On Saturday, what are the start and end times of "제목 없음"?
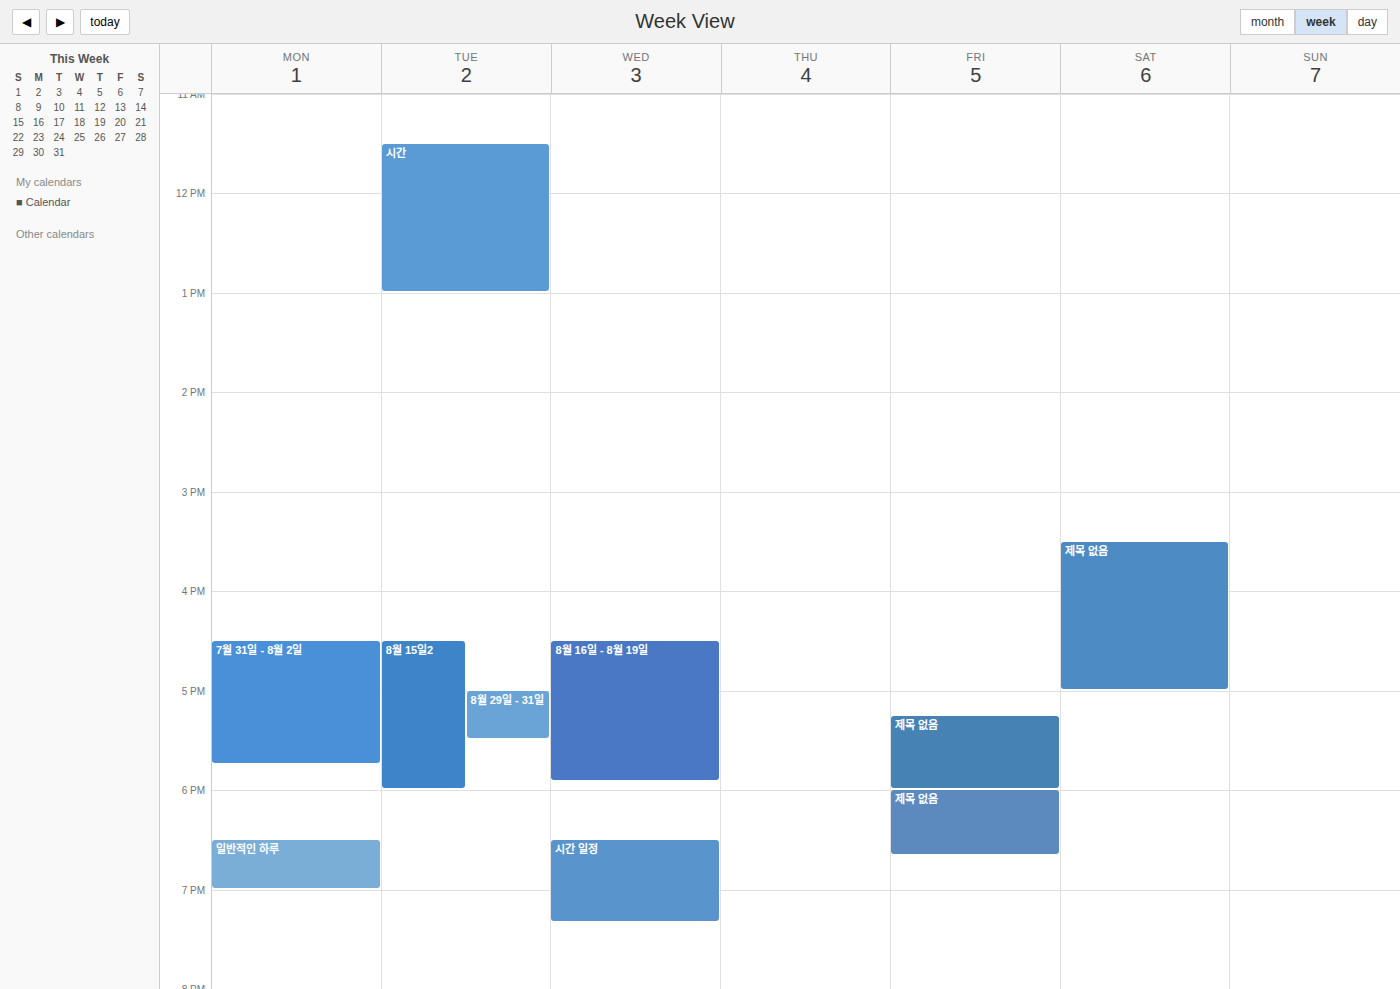
3:30 PM to 5:00 PM